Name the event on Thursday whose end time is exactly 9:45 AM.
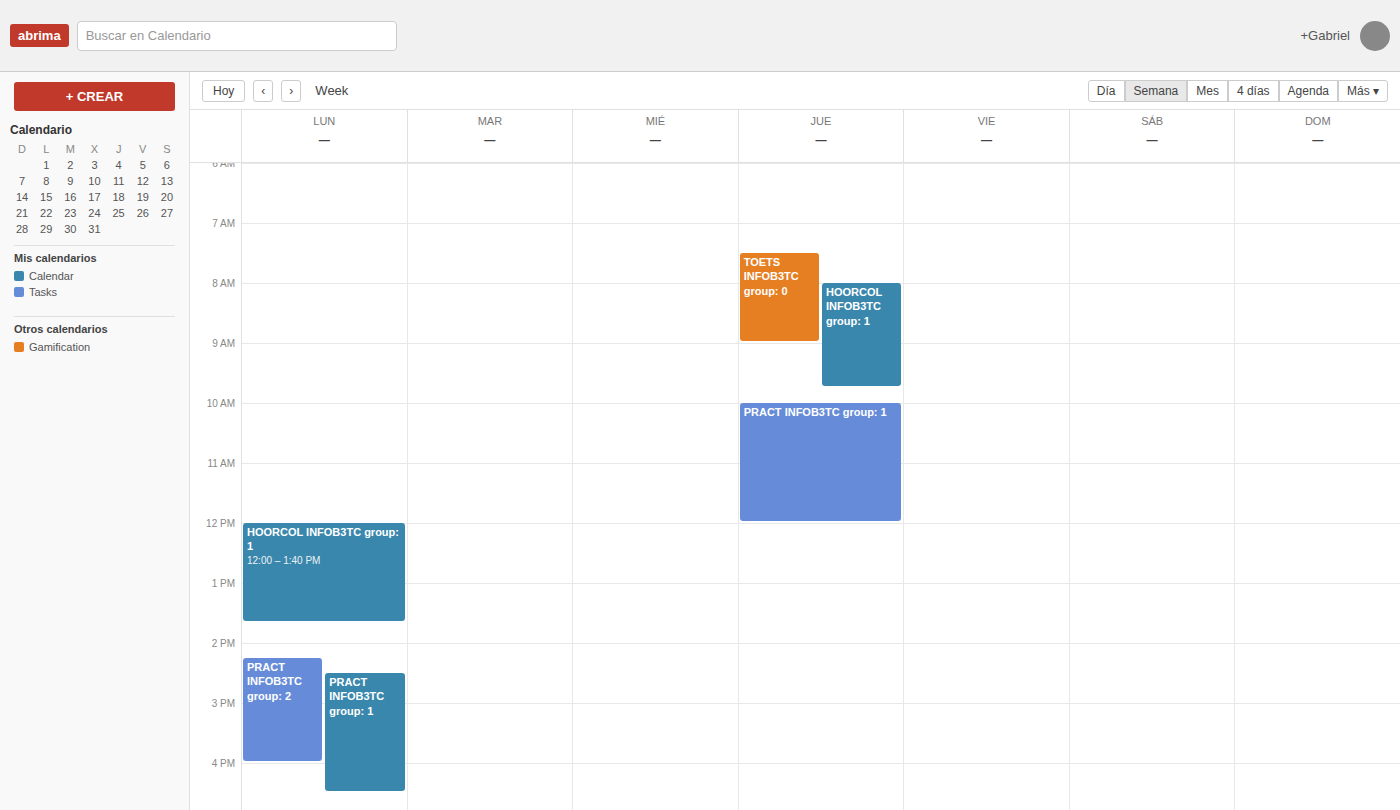
"HOORCOL INFOB3TC group: 1"